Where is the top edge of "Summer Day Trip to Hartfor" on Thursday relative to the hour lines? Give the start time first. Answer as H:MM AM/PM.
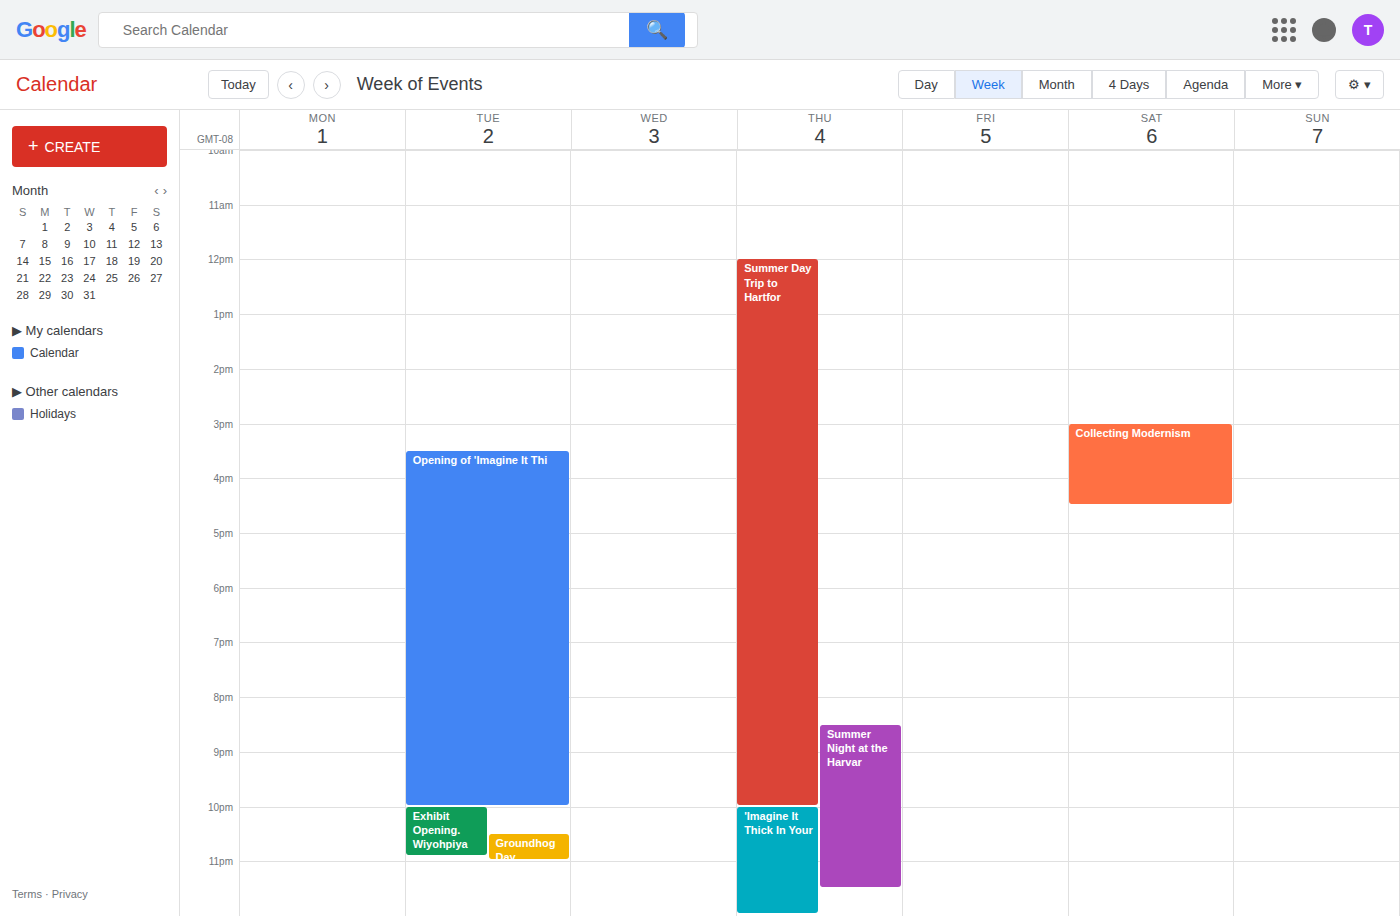
12:00 PM -- exactly on the 12 PM line.